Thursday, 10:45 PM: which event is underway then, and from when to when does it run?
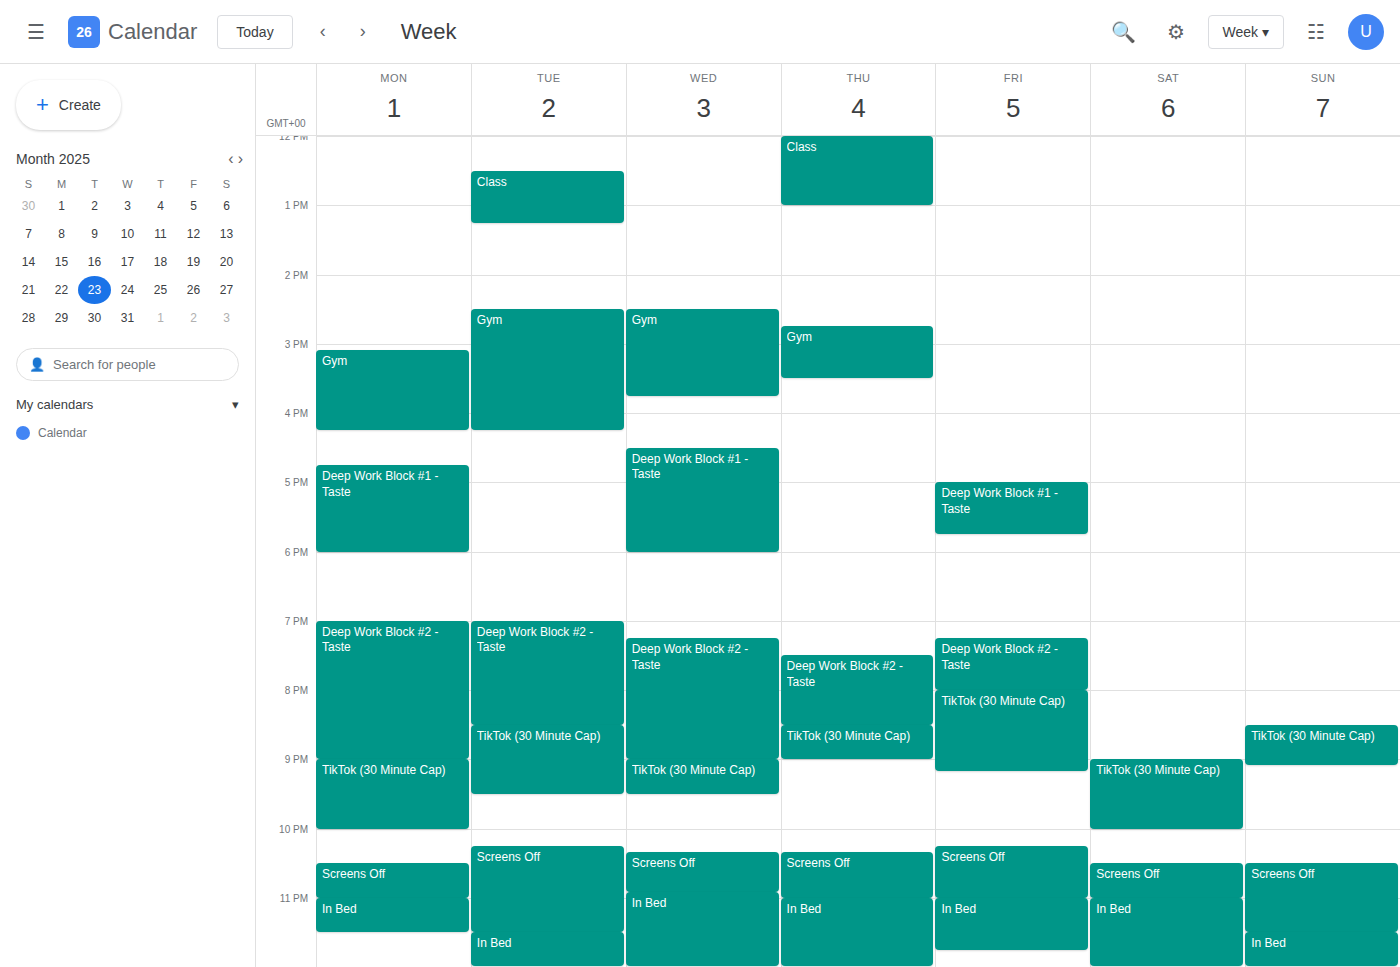
"Screens Off", 10:20 PM to 11:00 PM